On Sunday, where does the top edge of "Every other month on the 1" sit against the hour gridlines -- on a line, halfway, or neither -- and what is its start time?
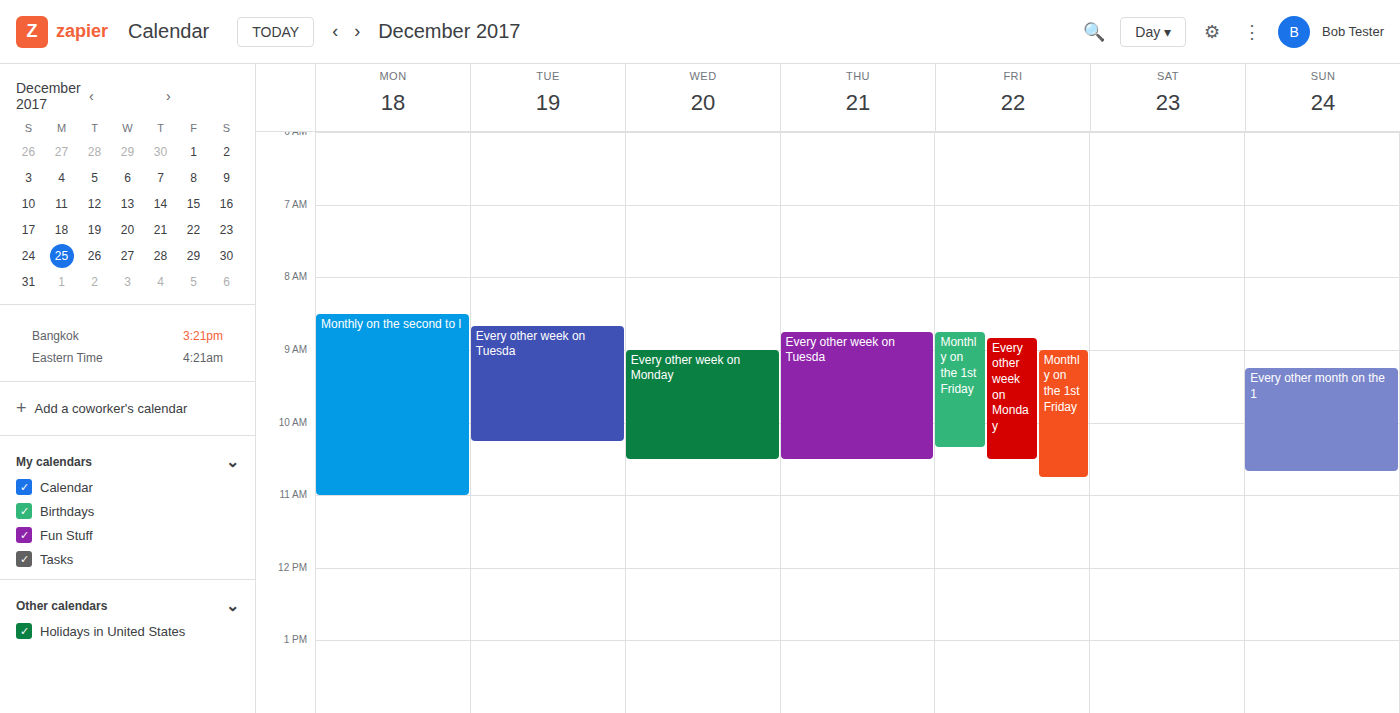
9:15 AM -- neither: a quarter of the way from the 9 AM line to the 10 AM line.